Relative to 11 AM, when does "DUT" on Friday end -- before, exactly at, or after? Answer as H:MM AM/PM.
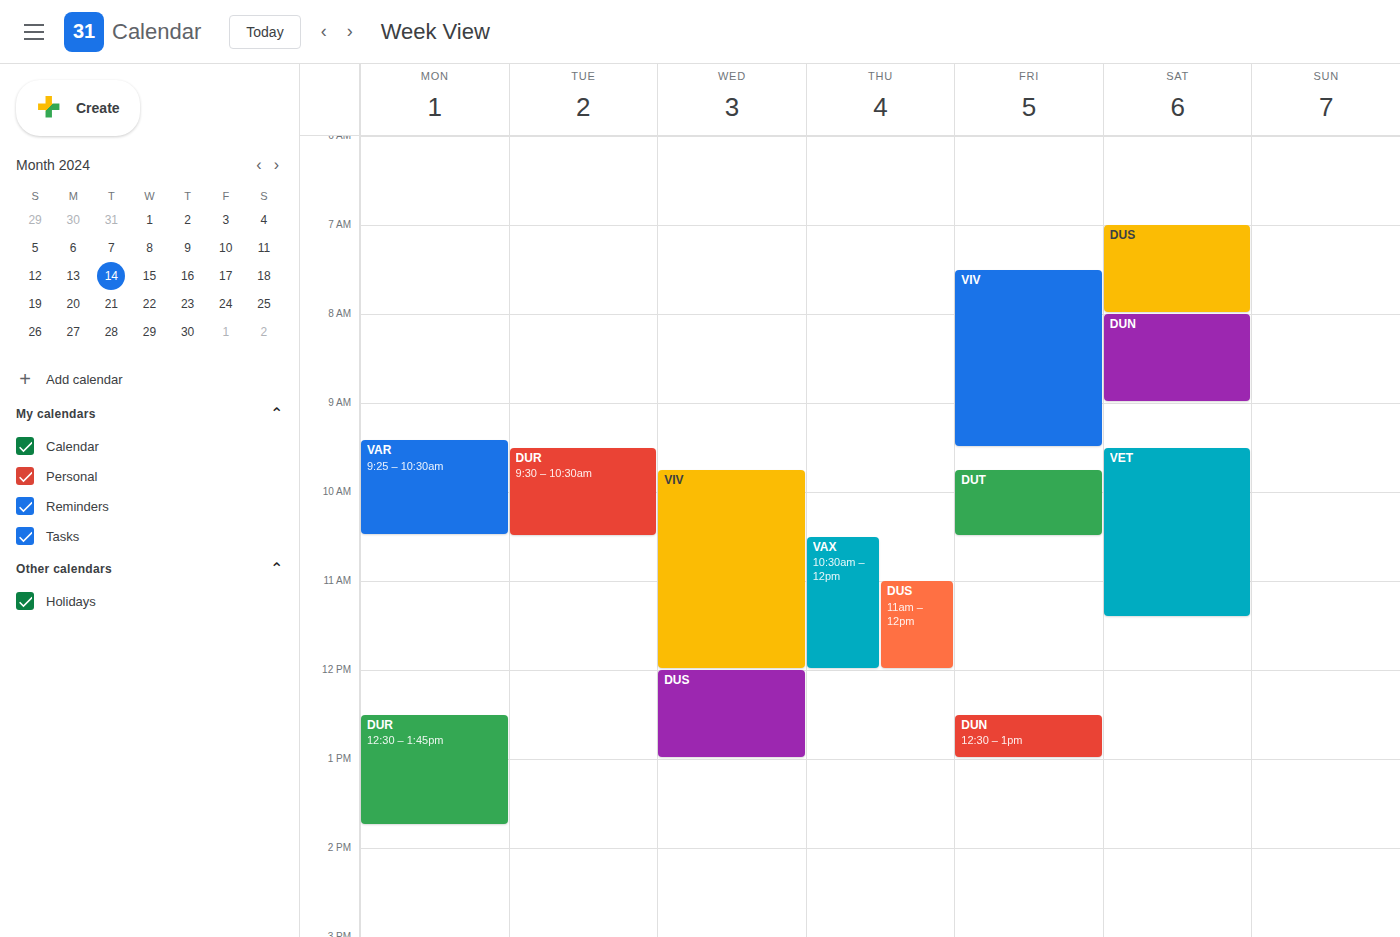
10:30 AM -- before 11 AM, 30 minutes above the 11 AM line.